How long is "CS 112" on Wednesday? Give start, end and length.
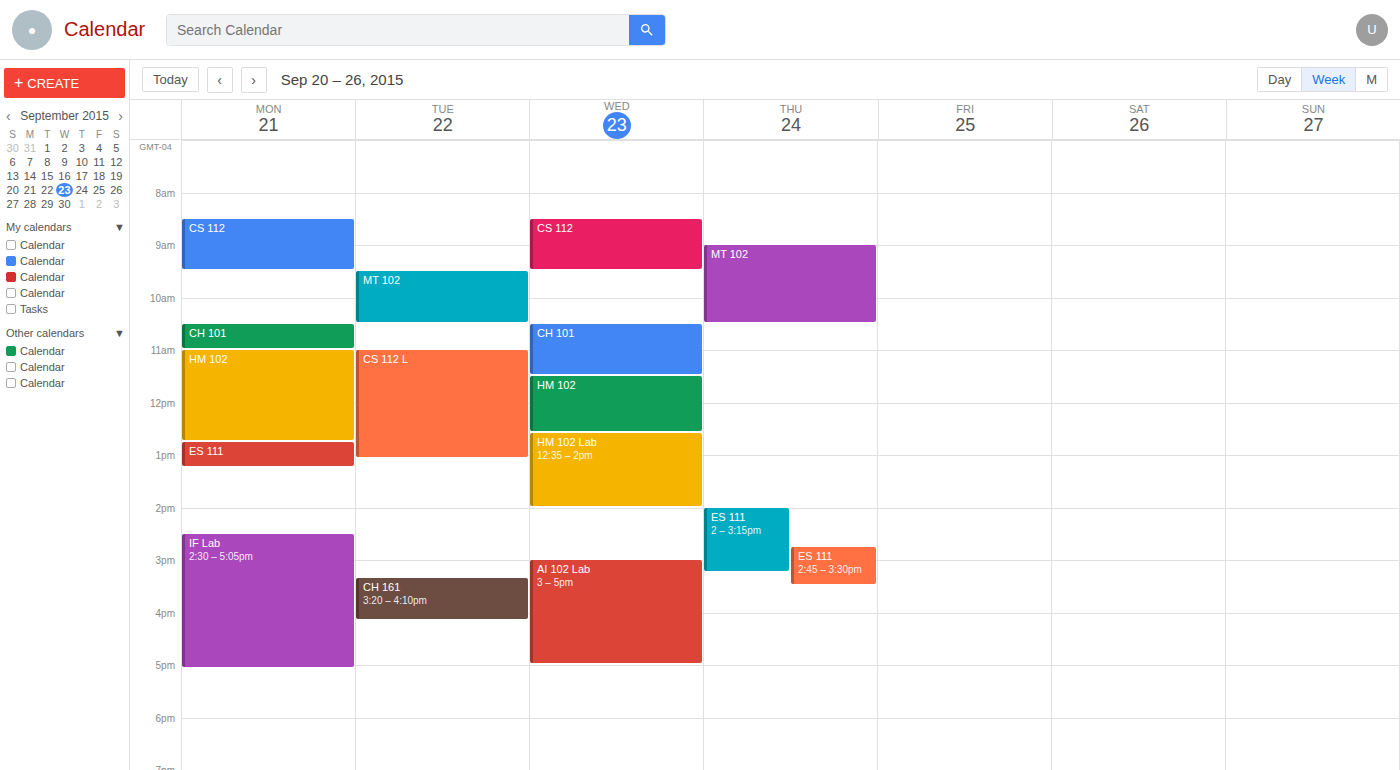
8:30 AM to 9:30 AM, 1 hour